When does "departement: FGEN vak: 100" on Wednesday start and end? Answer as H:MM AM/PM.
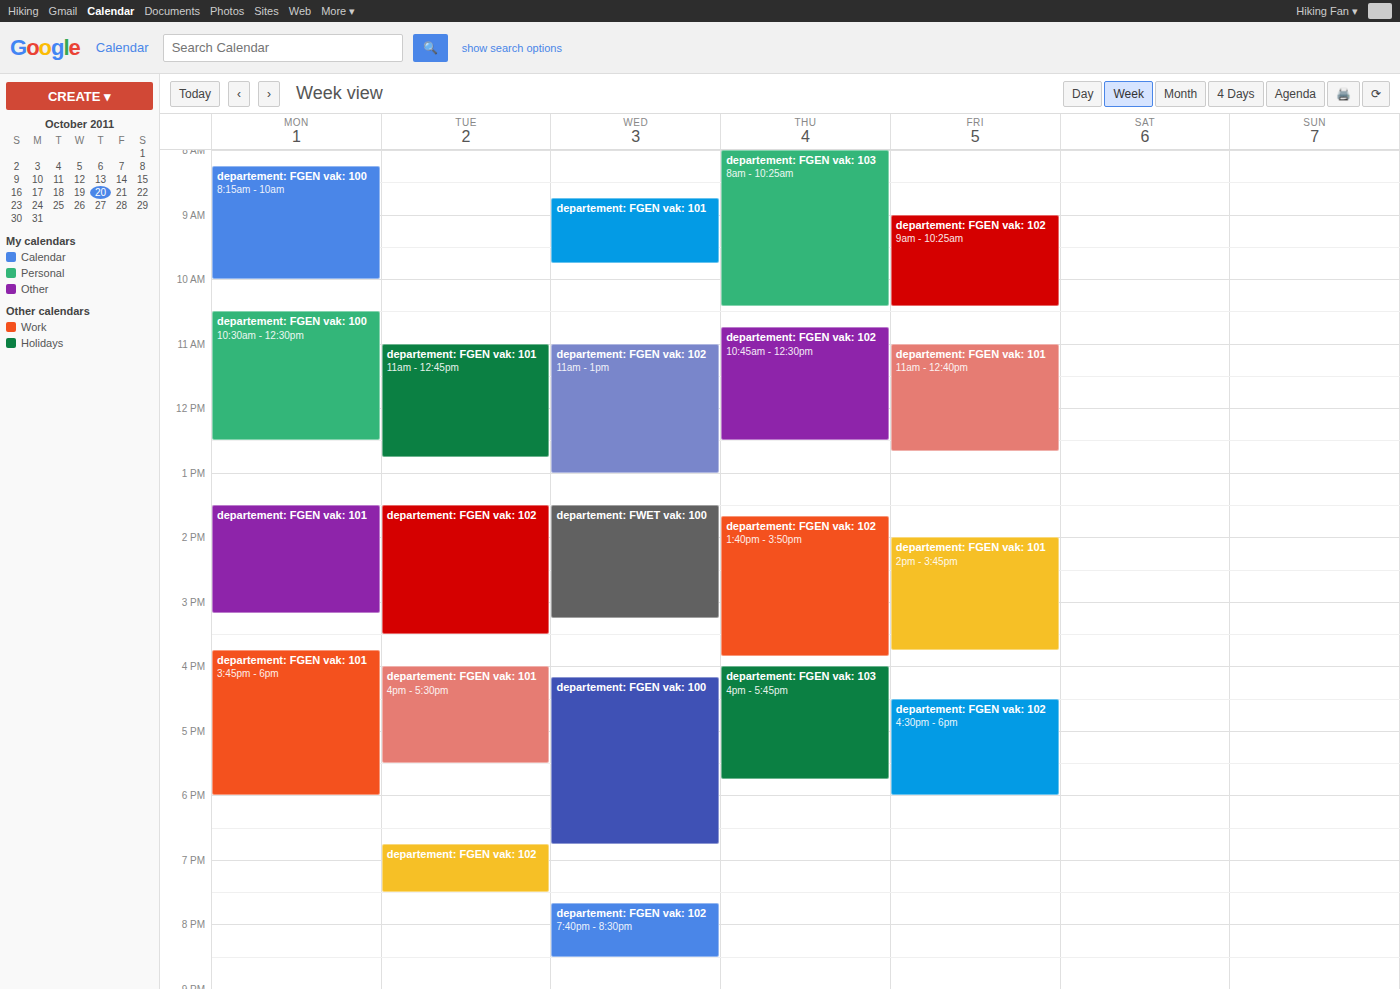
4:10 PM to 6:45 PM